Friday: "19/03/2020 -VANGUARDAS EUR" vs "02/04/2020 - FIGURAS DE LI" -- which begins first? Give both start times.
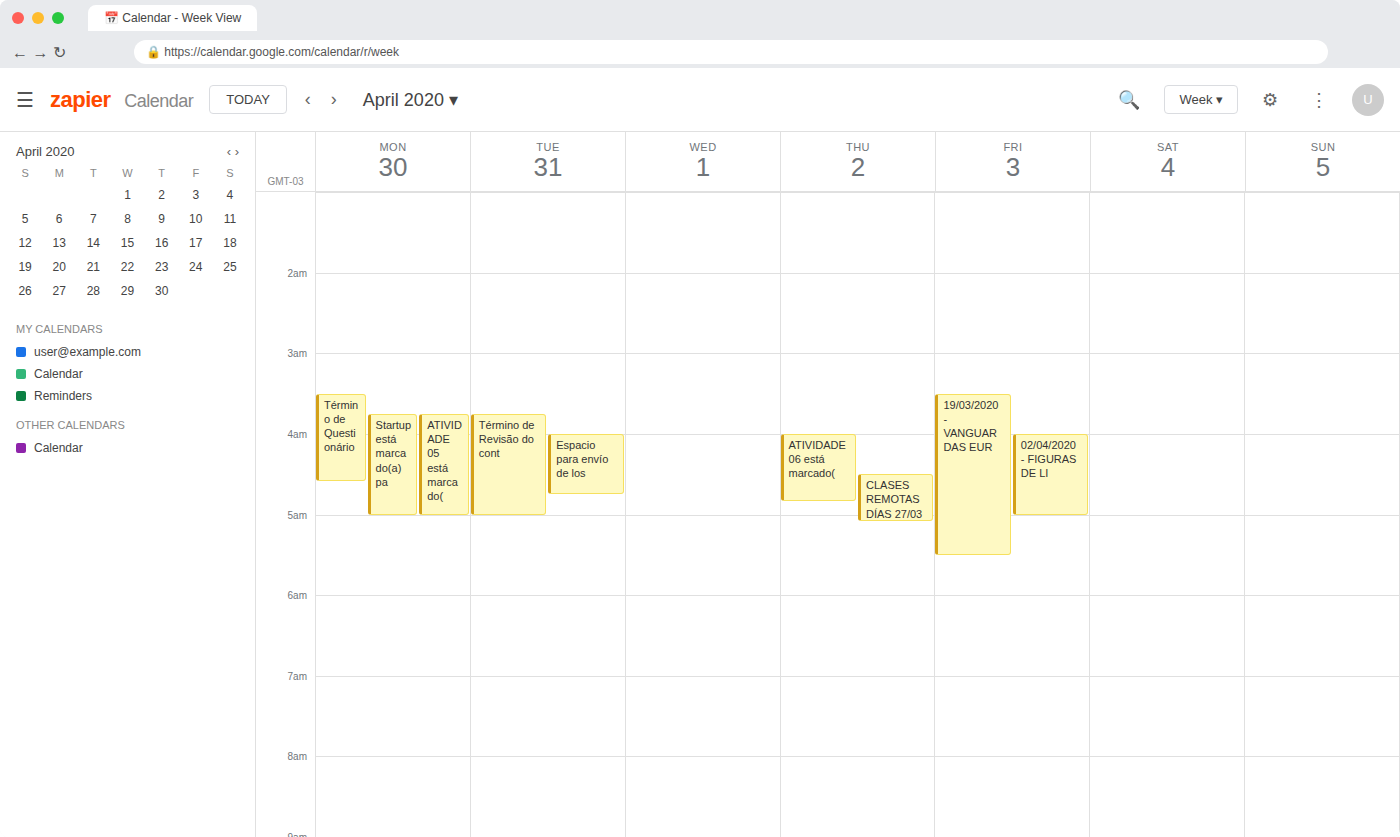
"19/03/2020 -VANGUARDAS EUR" 3:30 AM; "02/04/2020 - FIGURAS DE LI" 4:00 AM.